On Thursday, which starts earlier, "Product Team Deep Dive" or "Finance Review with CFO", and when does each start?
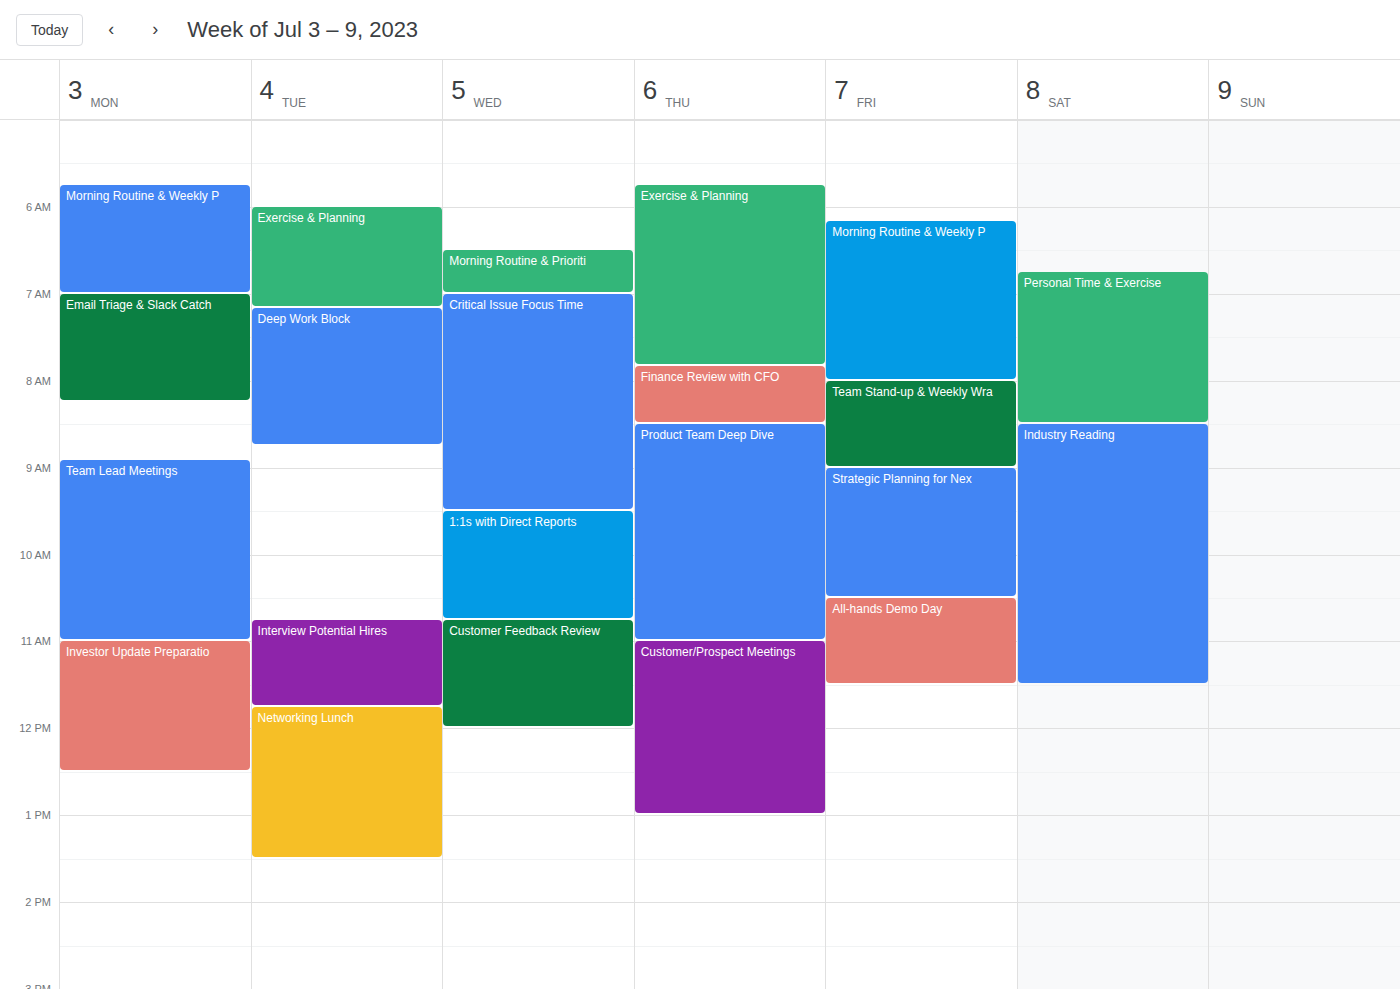
"Finance Review with CFO" 7:50 AM; "Product Team Deep Dive" 8:30 AM.